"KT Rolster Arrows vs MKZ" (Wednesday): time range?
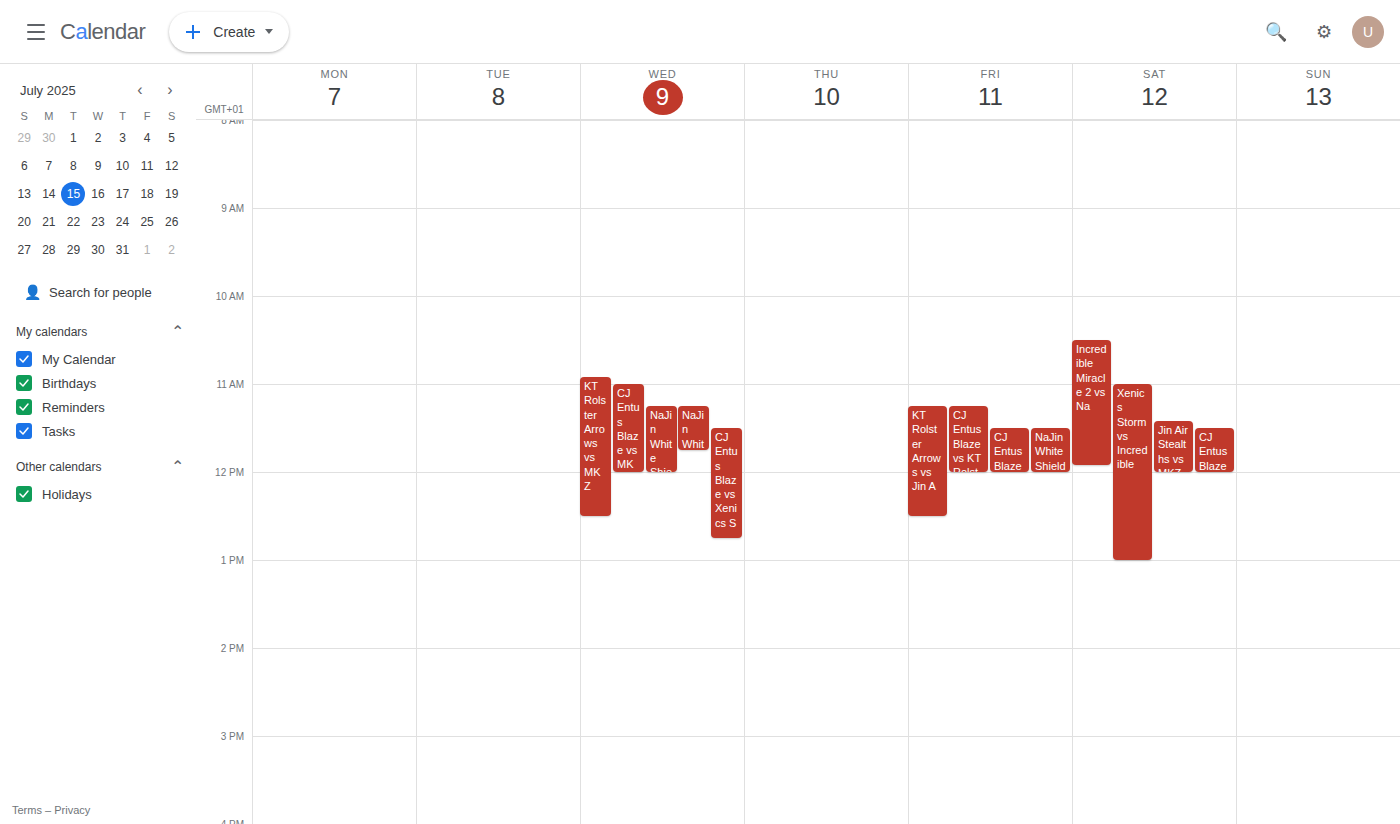
10:55 AM to 12:30 PM